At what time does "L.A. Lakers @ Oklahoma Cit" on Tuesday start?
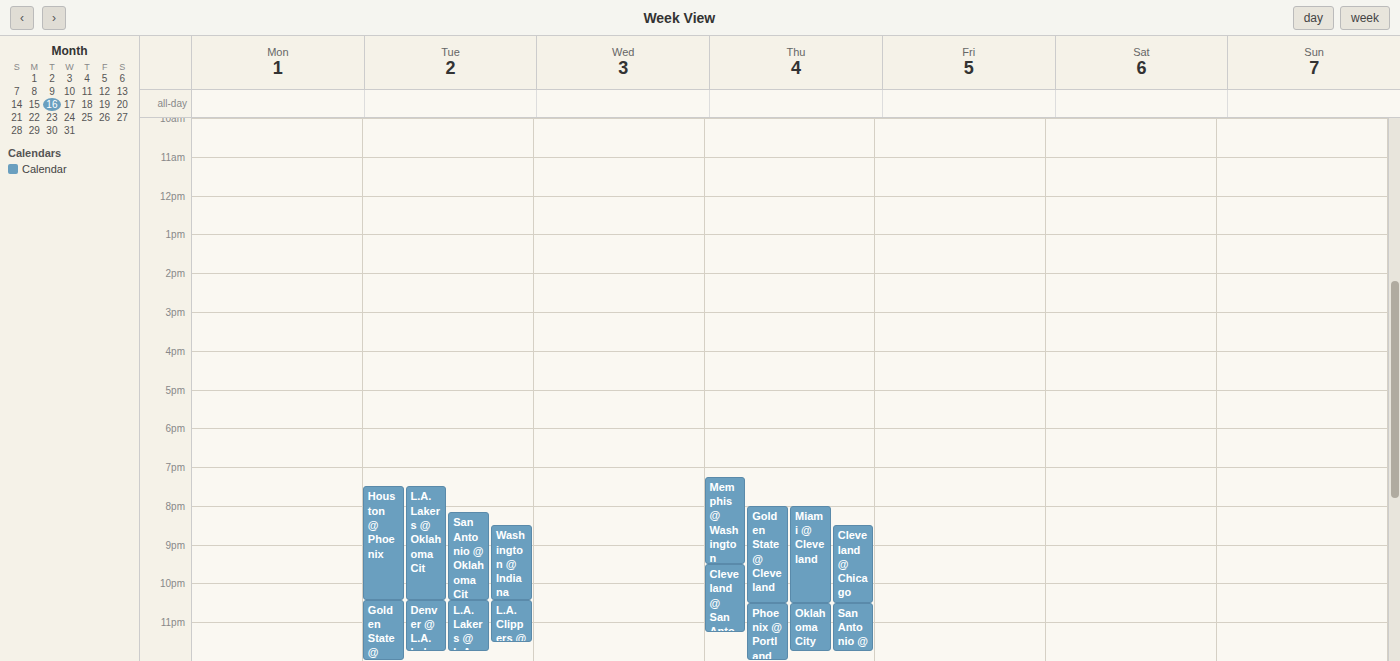
7:30 PM